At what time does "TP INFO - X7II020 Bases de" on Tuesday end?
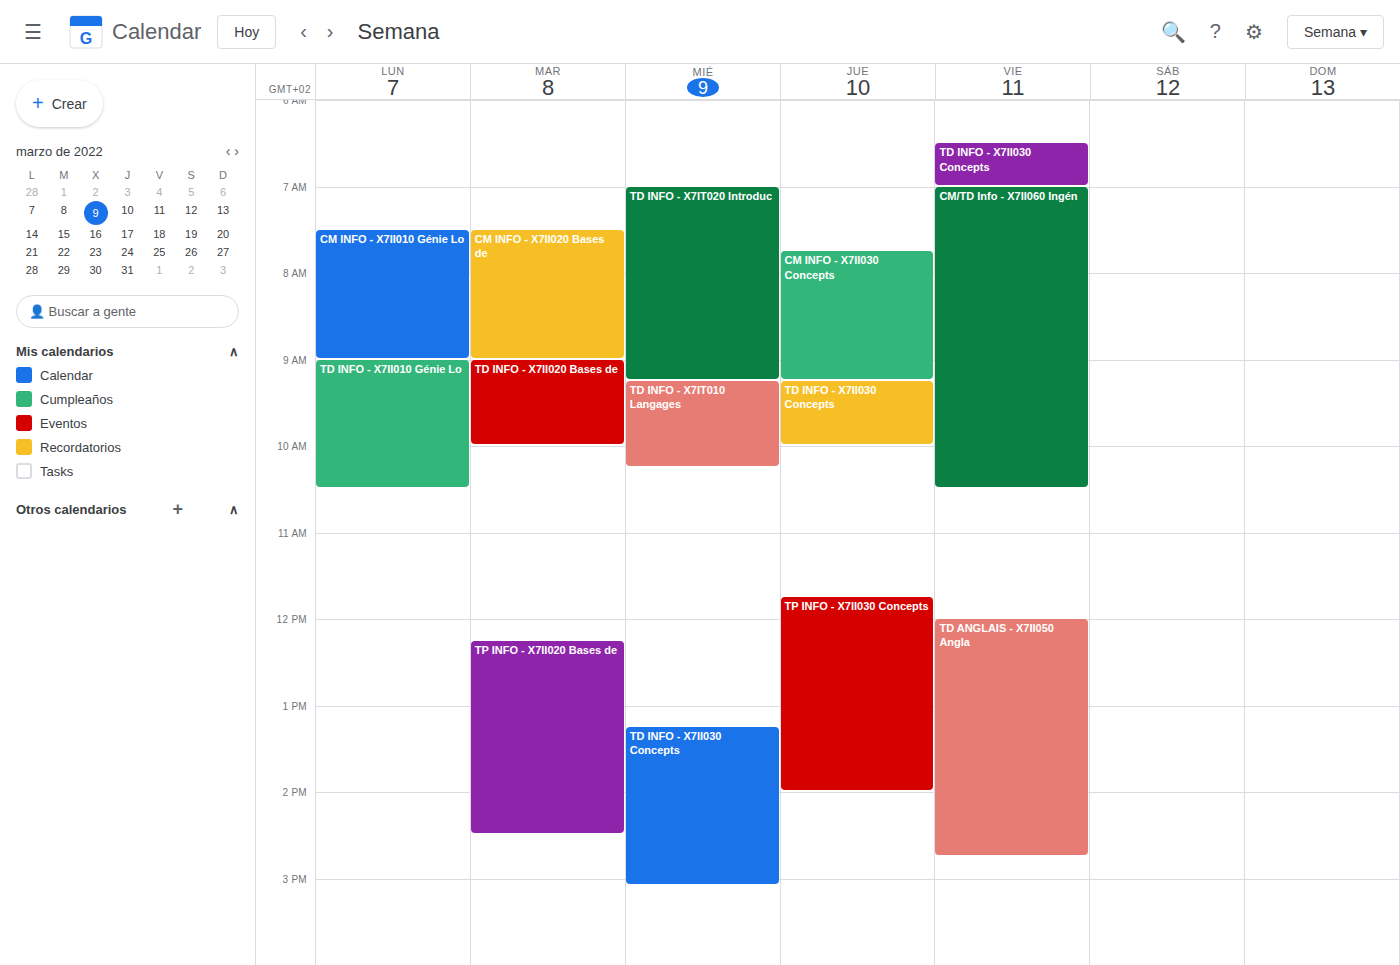
2:30 PM